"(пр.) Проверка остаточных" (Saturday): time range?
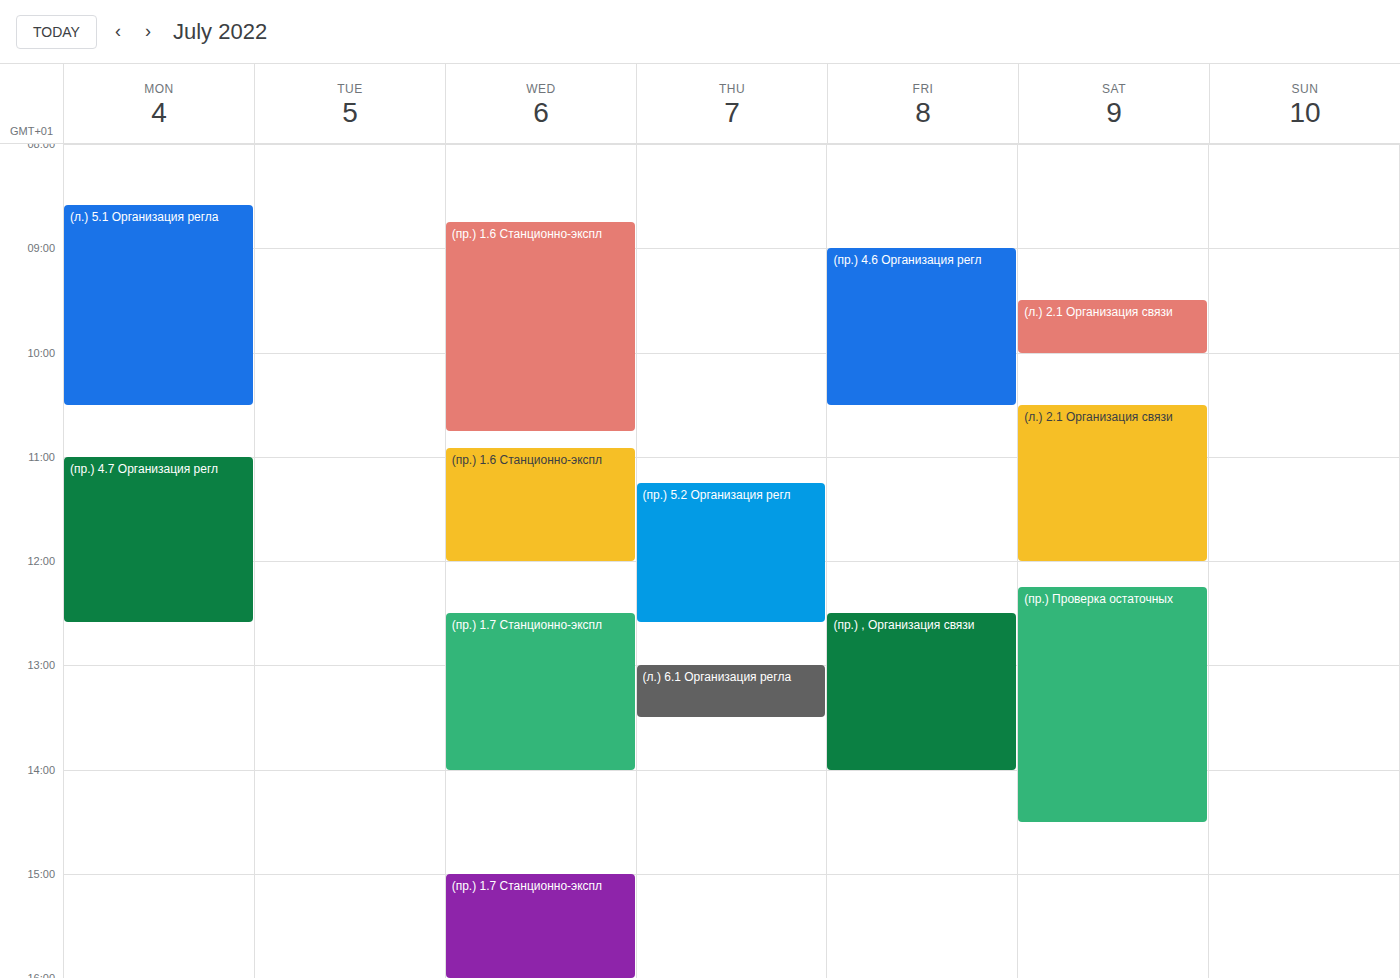
12:15 to 14:30